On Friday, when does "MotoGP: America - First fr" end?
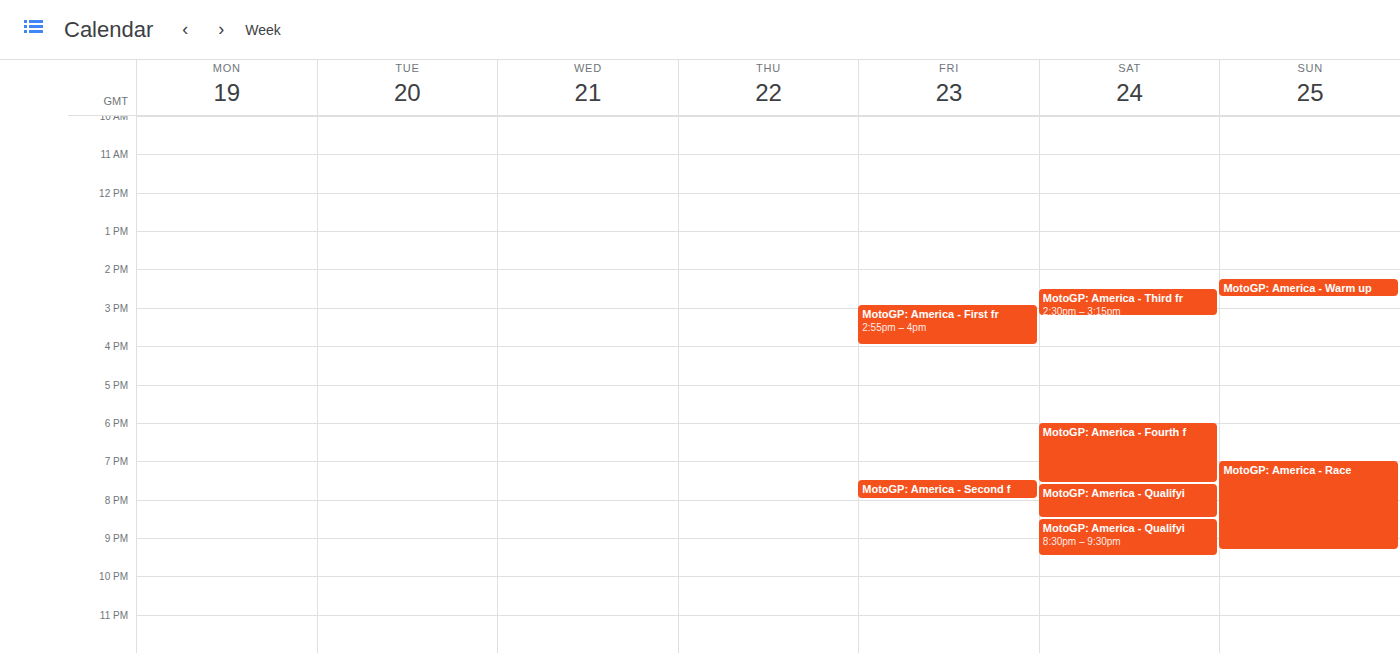
4:00 PM